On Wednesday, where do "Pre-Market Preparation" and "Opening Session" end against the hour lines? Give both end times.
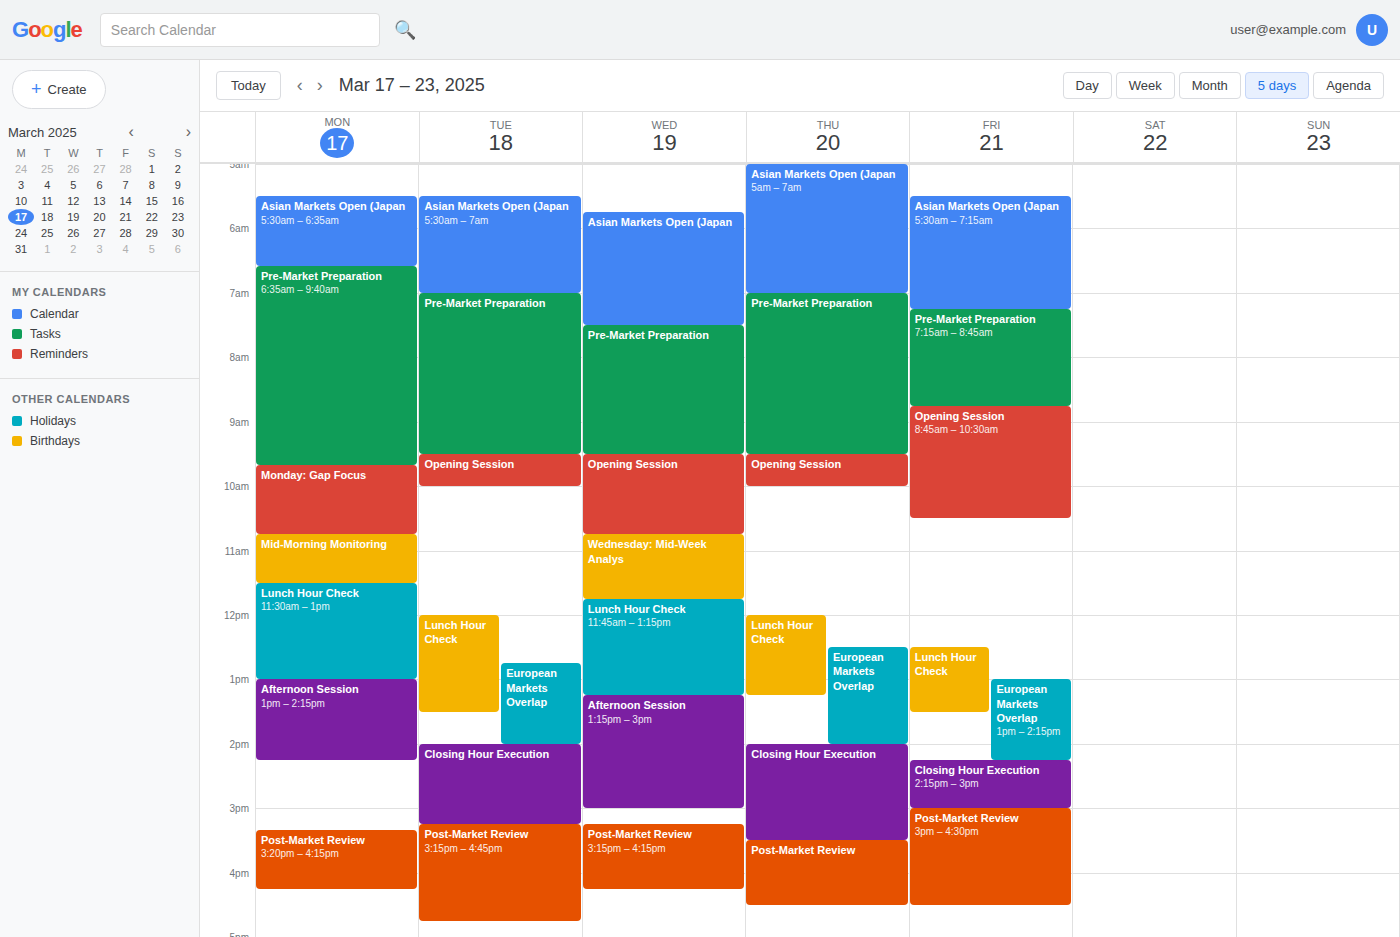
"Pre-Market Preparation": 9:30 AM, halfway between the 9 AM and 10 AM lines. "Opening Session": 10:45 AM, neither: three quarters of the way from the 10 AM line to the 11 AM line.